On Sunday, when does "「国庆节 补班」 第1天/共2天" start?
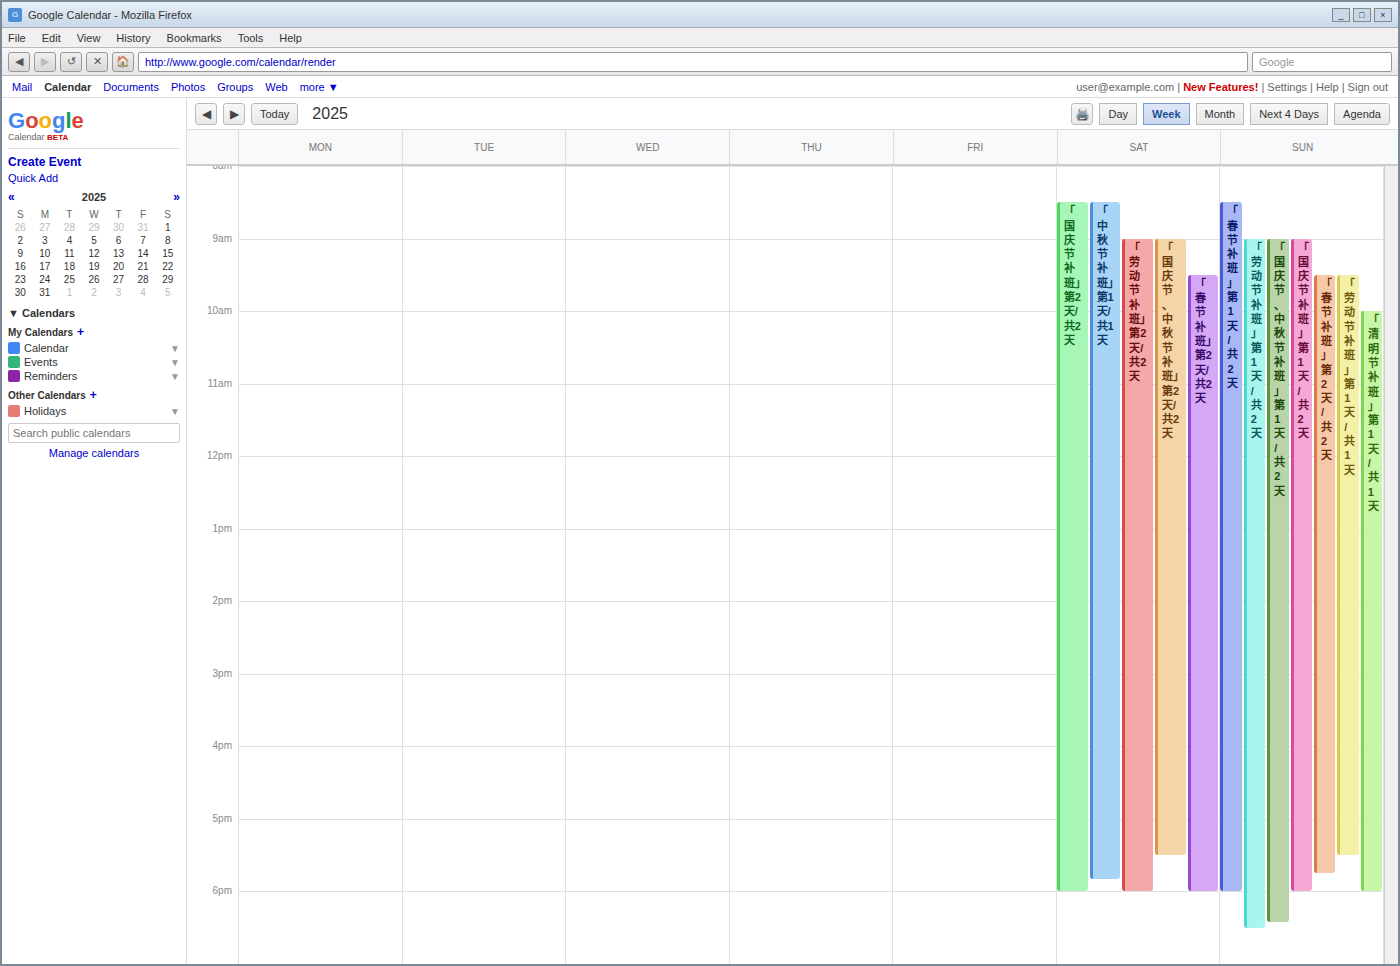
09:00